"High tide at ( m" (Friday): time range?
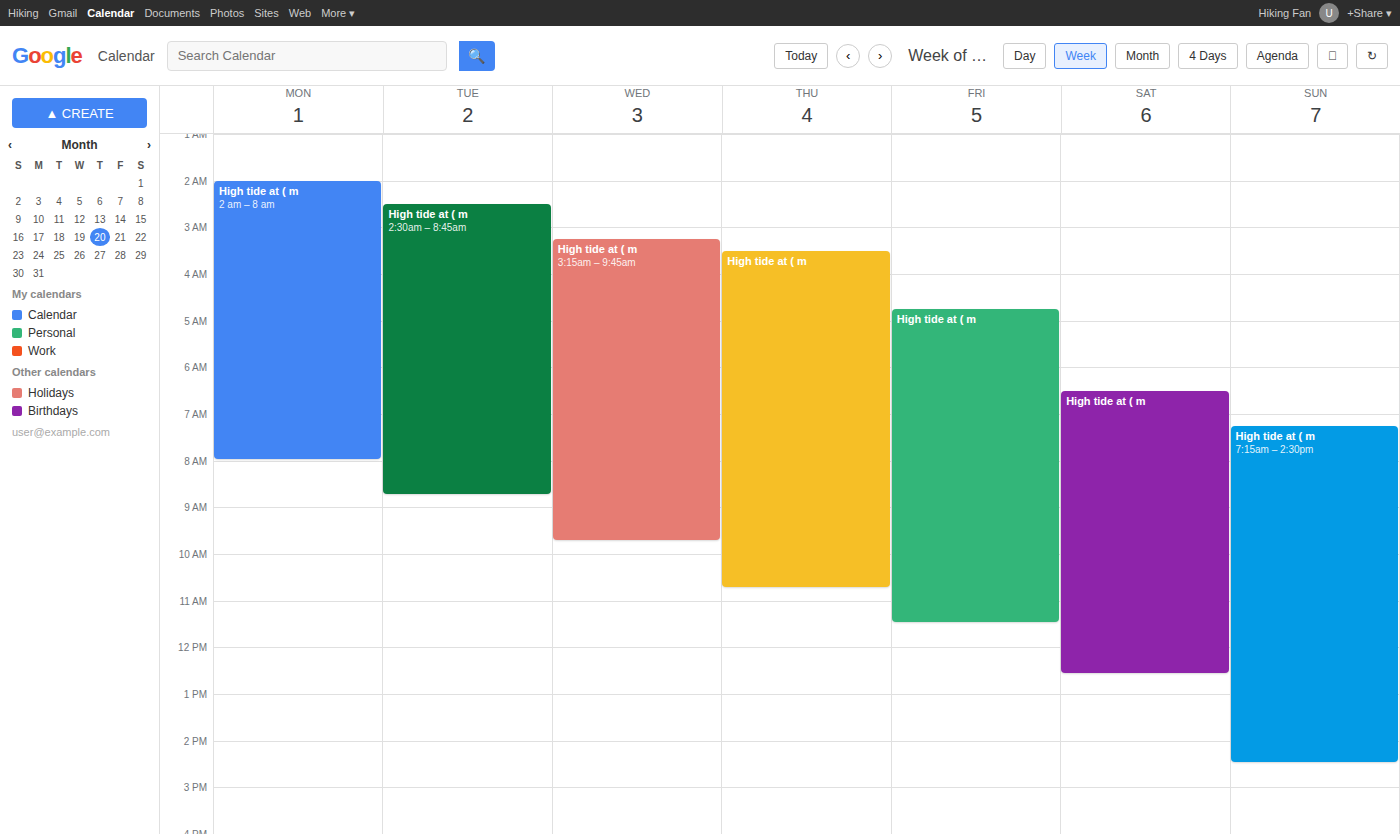
4:45 AM to 11:30 AM